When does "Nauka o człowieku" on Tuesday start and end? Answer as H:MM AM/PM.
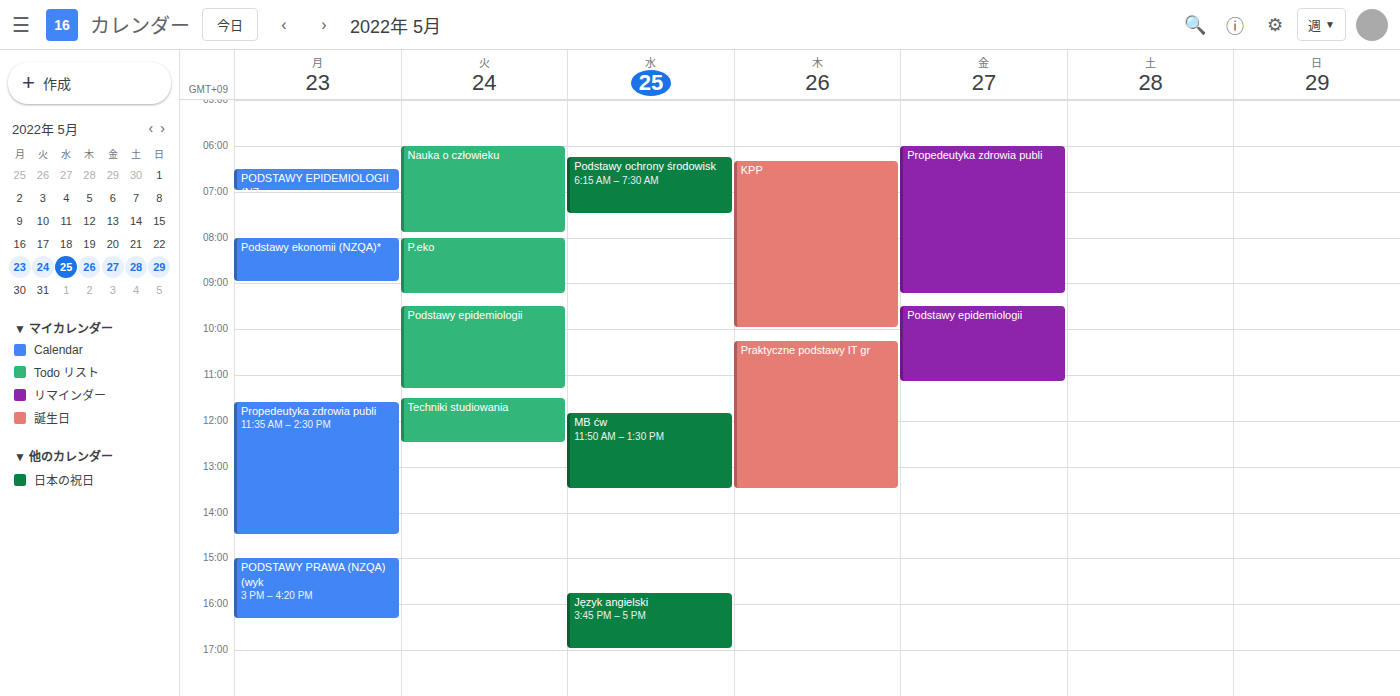
6:00 AM to 7:55 AM